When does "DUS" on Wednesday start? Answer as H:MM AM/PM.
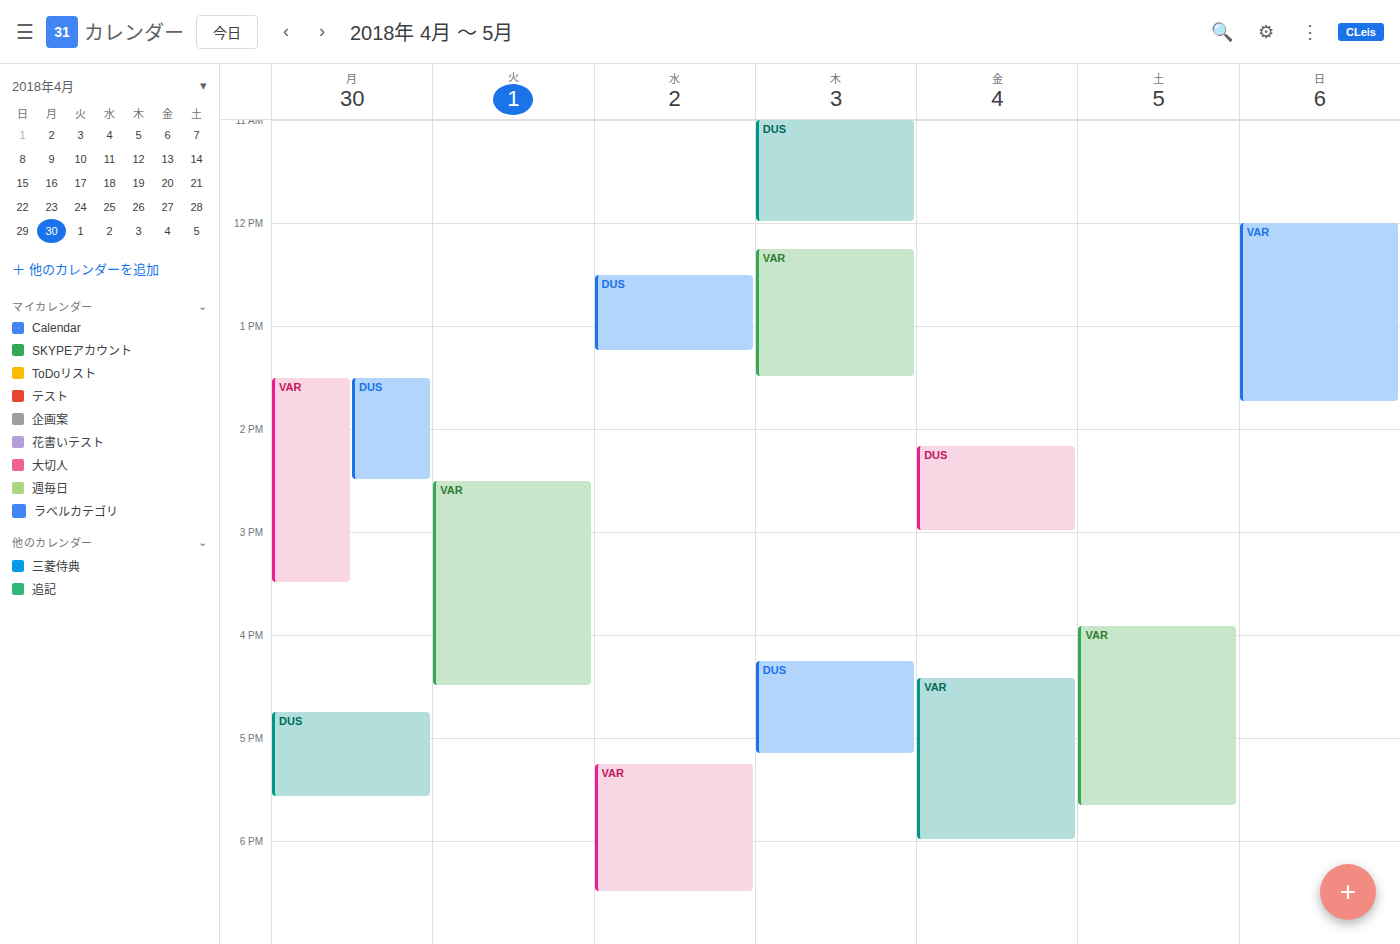
12:30 PM